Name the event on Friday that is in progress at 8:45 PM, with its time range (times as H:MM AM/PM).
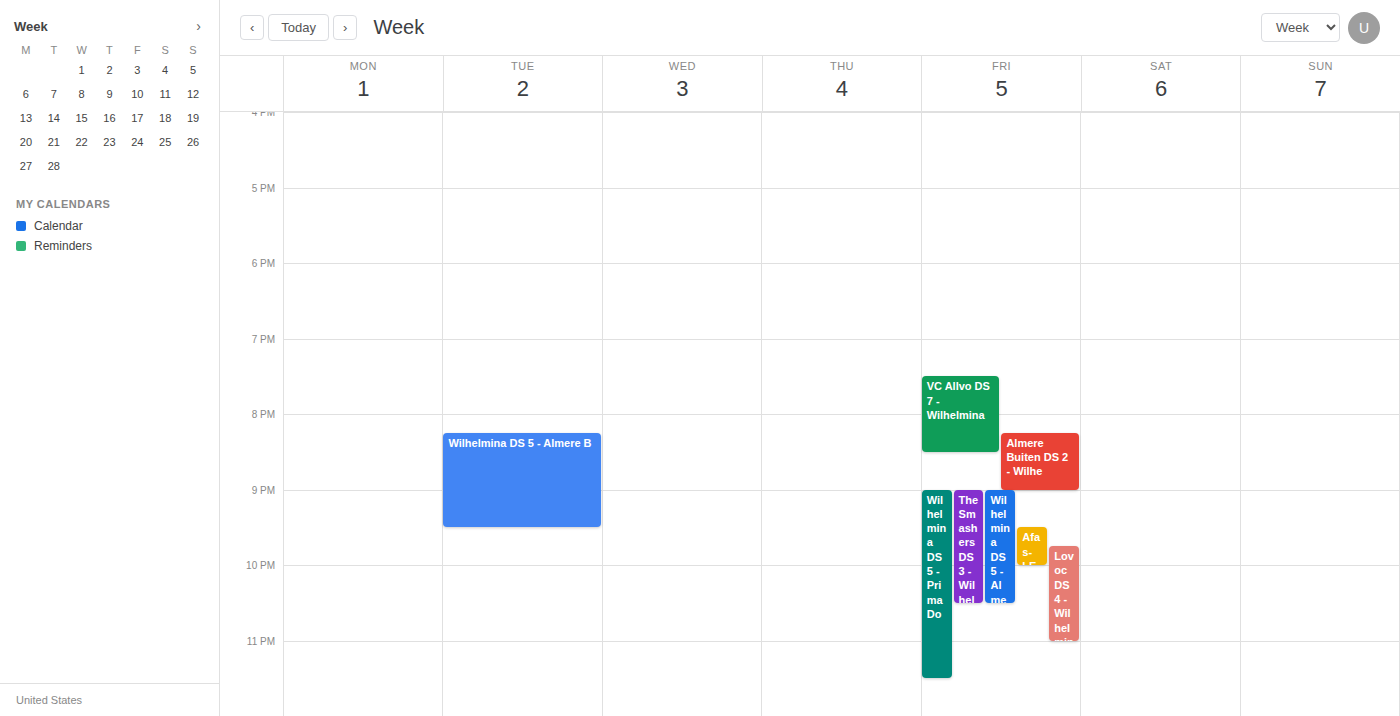
"Almere Buiten DS 2 - Wilhe", 8:15 PM to 9:00 PM